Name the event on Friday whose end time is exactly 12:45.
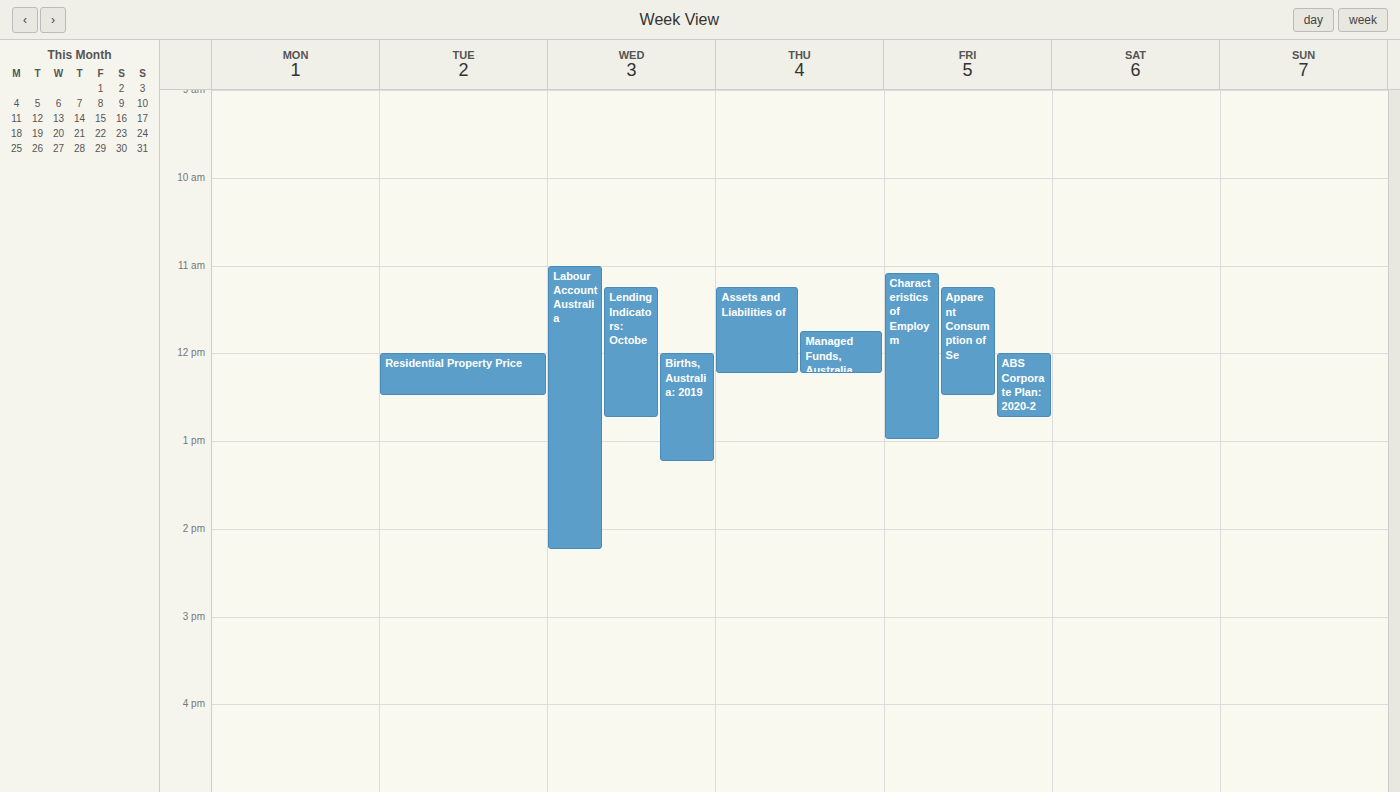
"ABS Corporate Plan: 2020-2"